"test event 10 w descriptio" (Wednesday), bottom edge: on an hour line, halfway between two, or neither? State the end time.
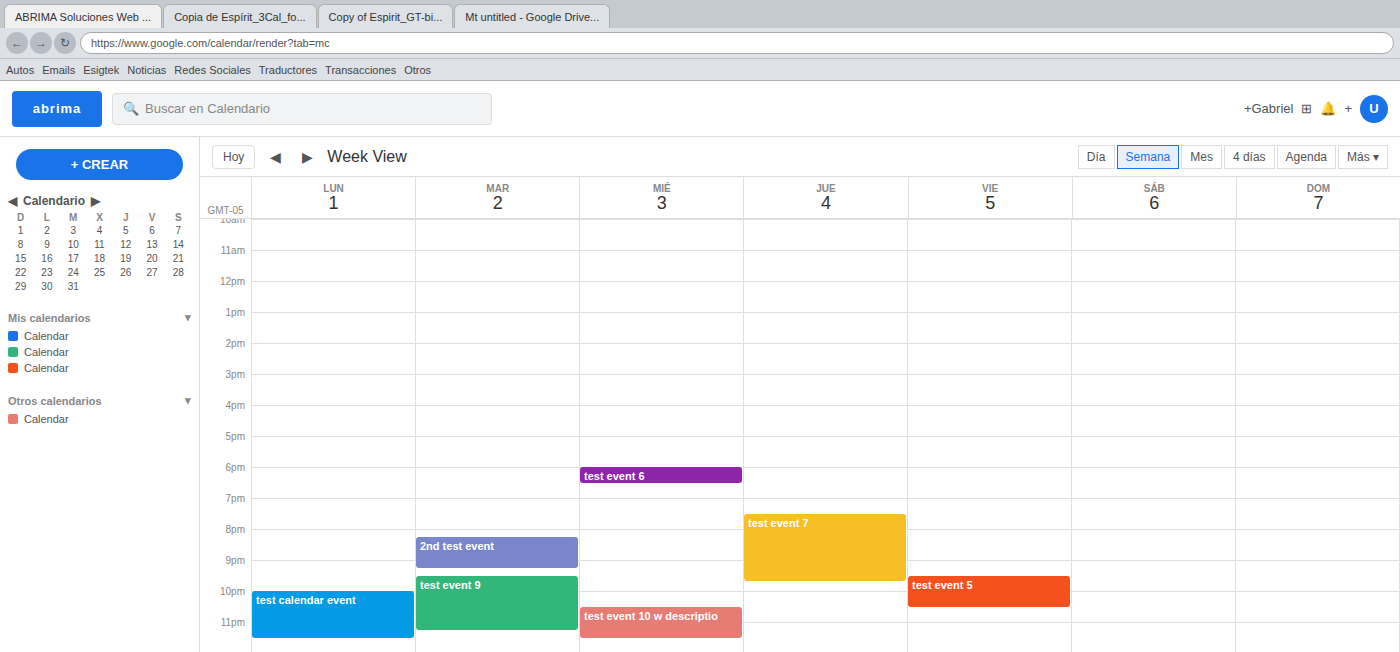
11:30 PM -- halfway between the 11 PM and 12 AM lines.